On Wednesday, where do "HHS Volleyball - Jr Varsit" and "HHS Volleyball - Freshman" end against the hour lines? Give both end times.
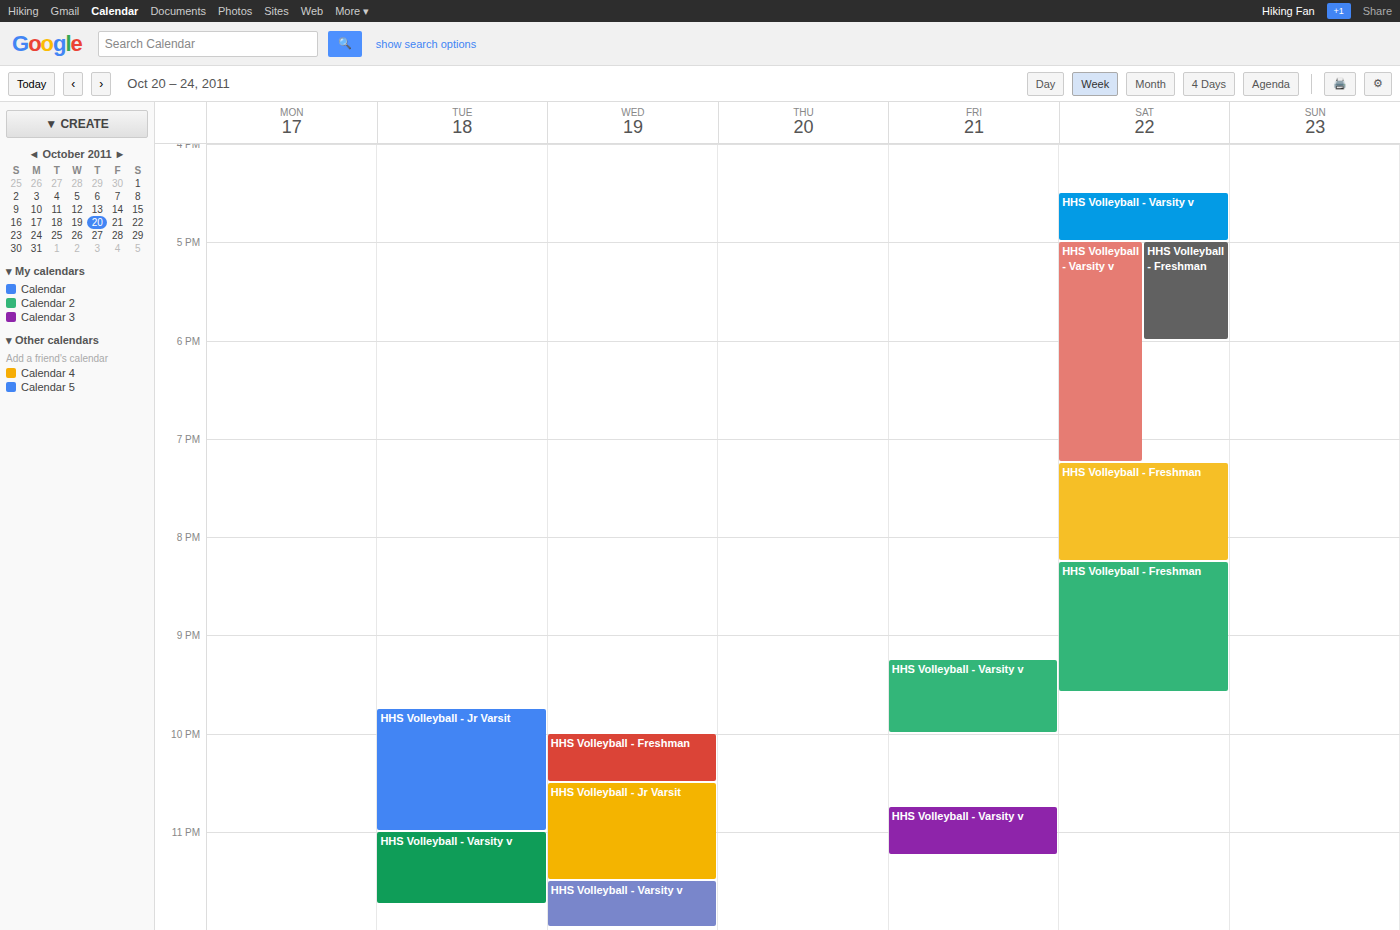
"HHS Volleyball - Jr Varsit": 11:30 PM, halfway between the 11 PM and 12 AM lines. "HHS Volleyball - Freshman": 10:30 PM, halfway between the 10 PM and 11 PM lines.